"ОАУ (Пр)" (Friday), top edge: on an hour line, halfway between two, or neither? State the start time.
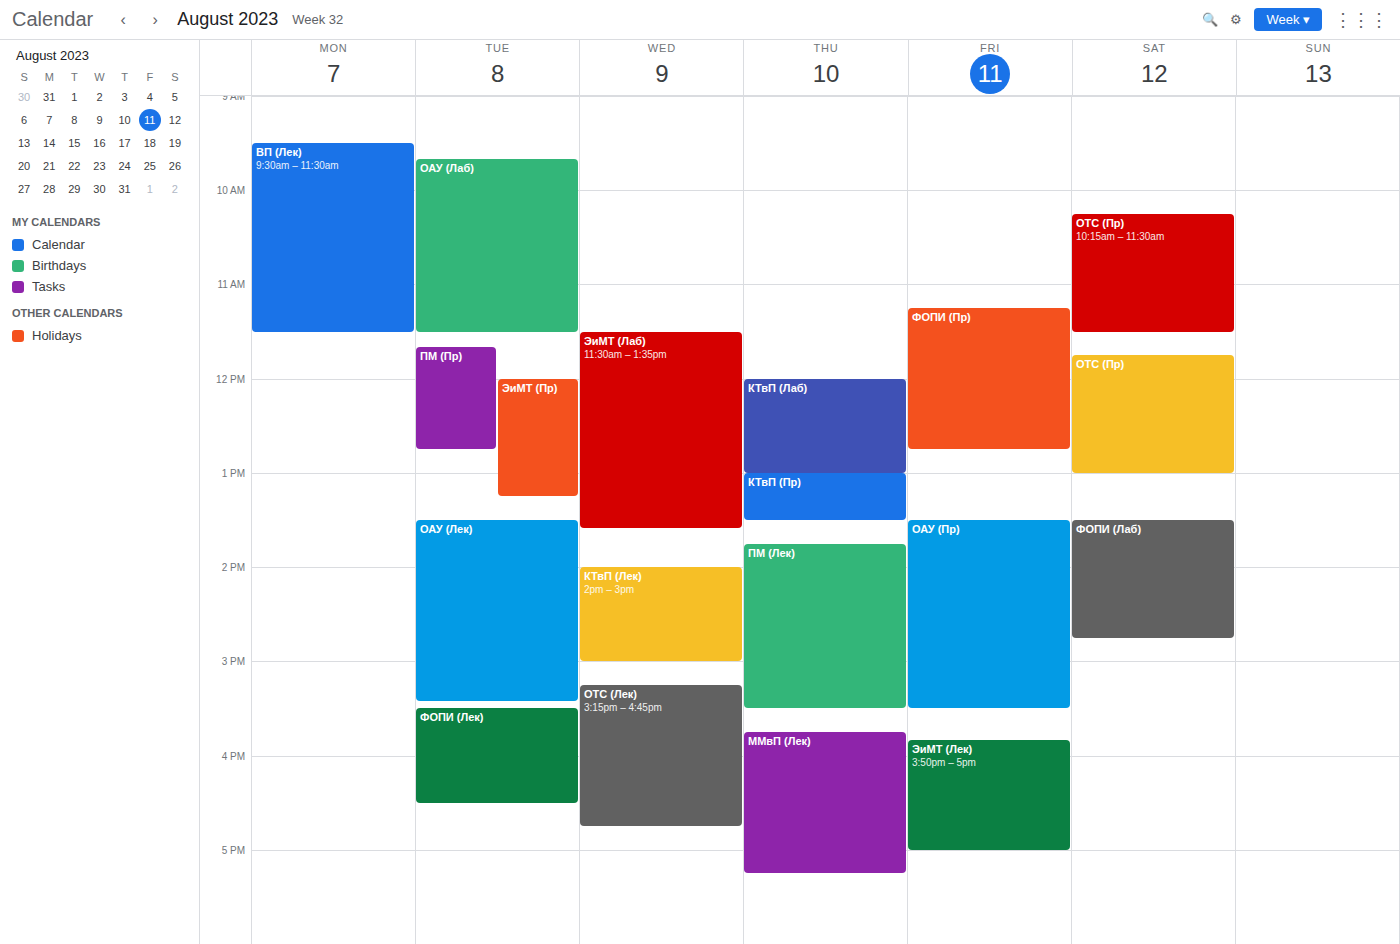
1:30 PM -- halfway between the 1 PM and 2 PM lines.